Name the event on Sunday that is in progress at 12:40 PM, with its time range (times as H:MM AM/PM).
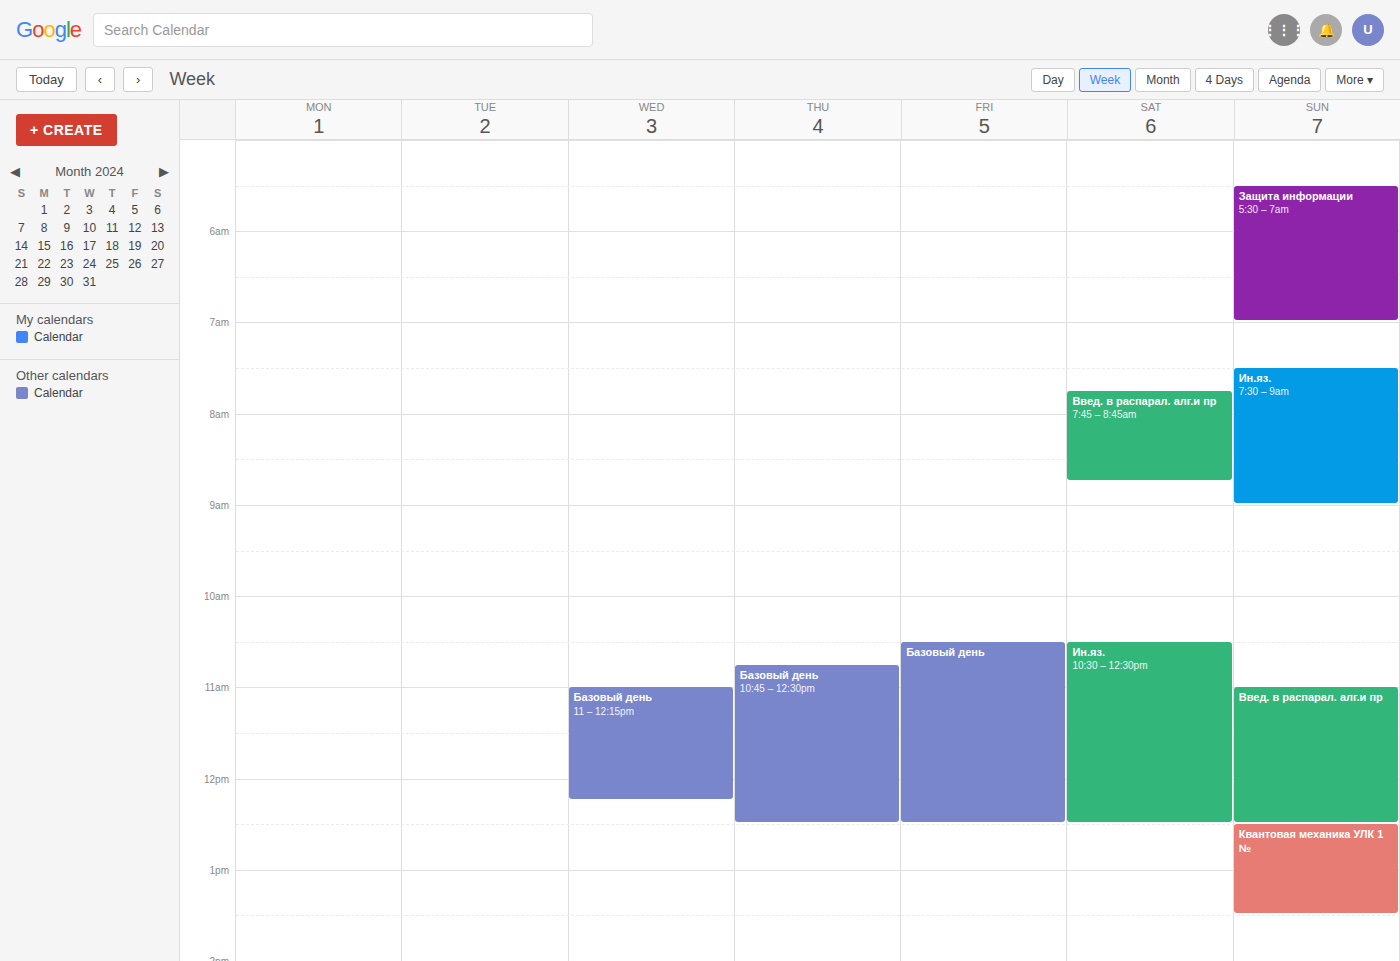
"Квантовая механика УЛК 1 №", 12:30 PM to 1:30 PM